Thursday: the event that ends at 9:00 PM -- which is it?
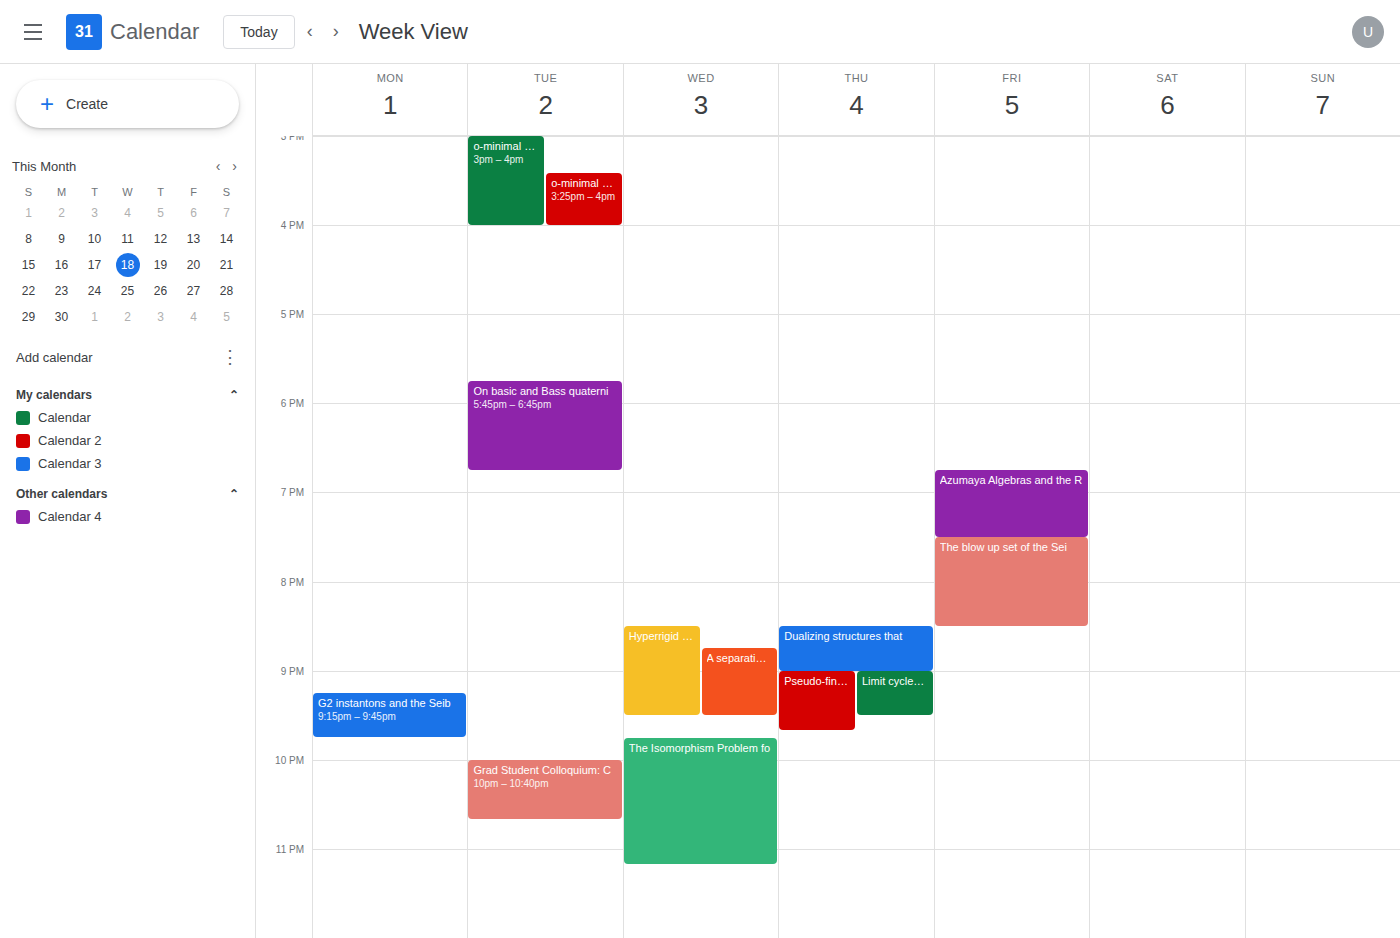
"Dualizing structures that"